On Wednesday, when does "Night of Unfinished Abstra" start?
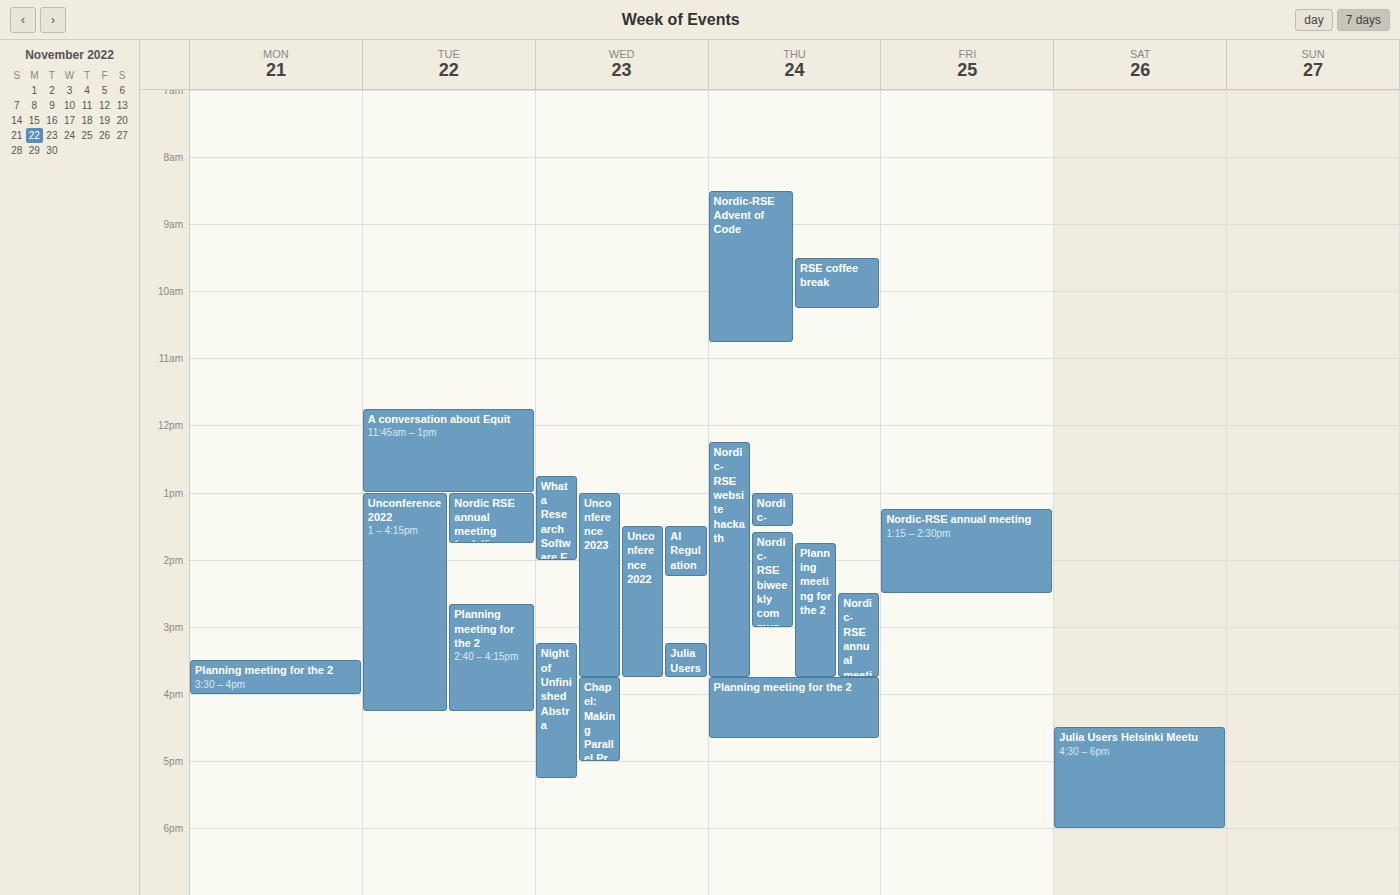
3:15 PM